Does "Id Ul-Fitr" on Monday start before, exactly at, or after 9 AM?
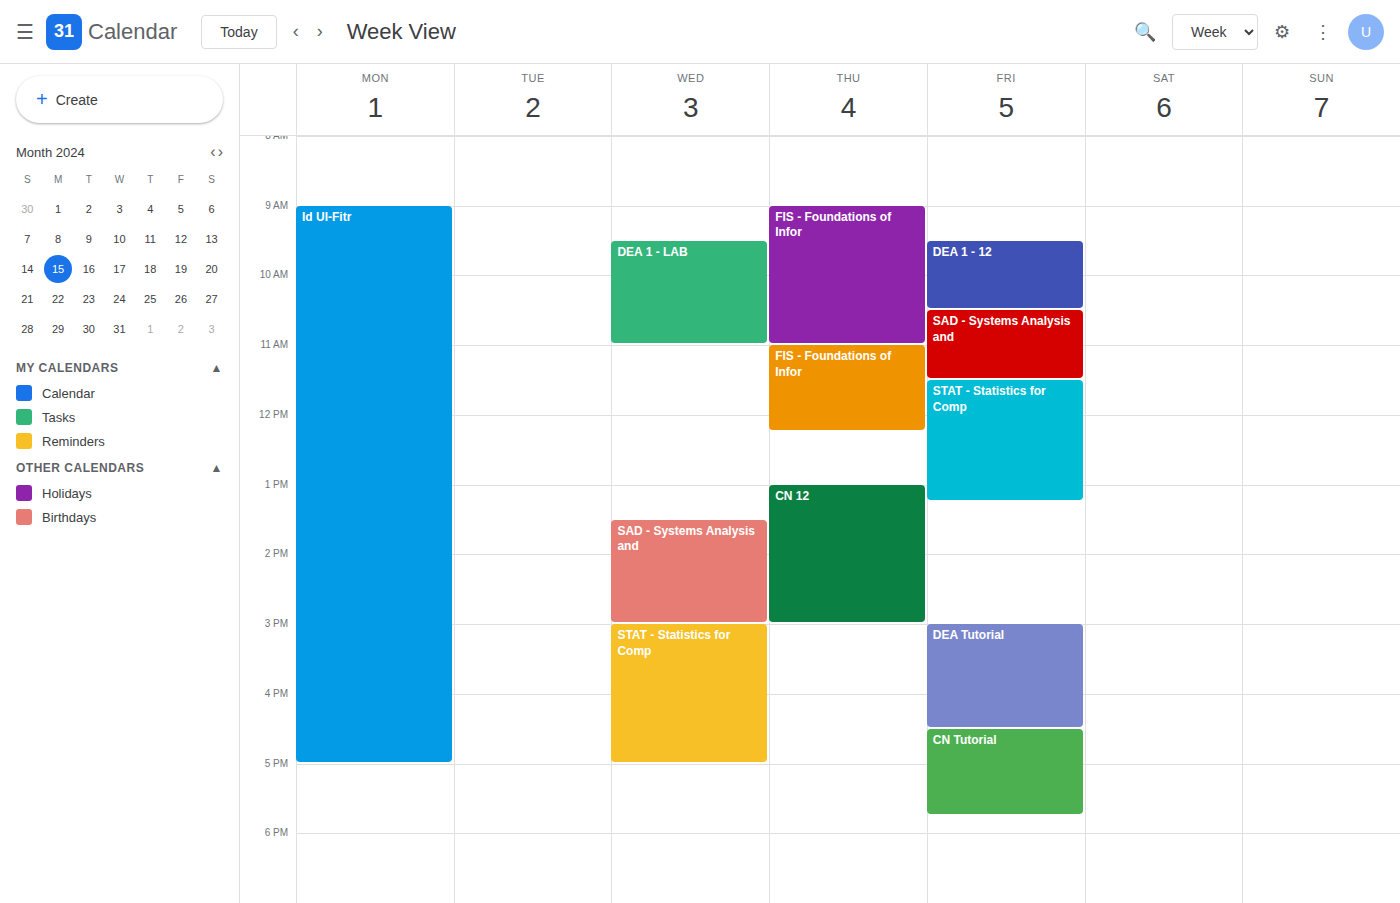
9:00 AM -- exactly at 9 AM, on the 9 AM line.